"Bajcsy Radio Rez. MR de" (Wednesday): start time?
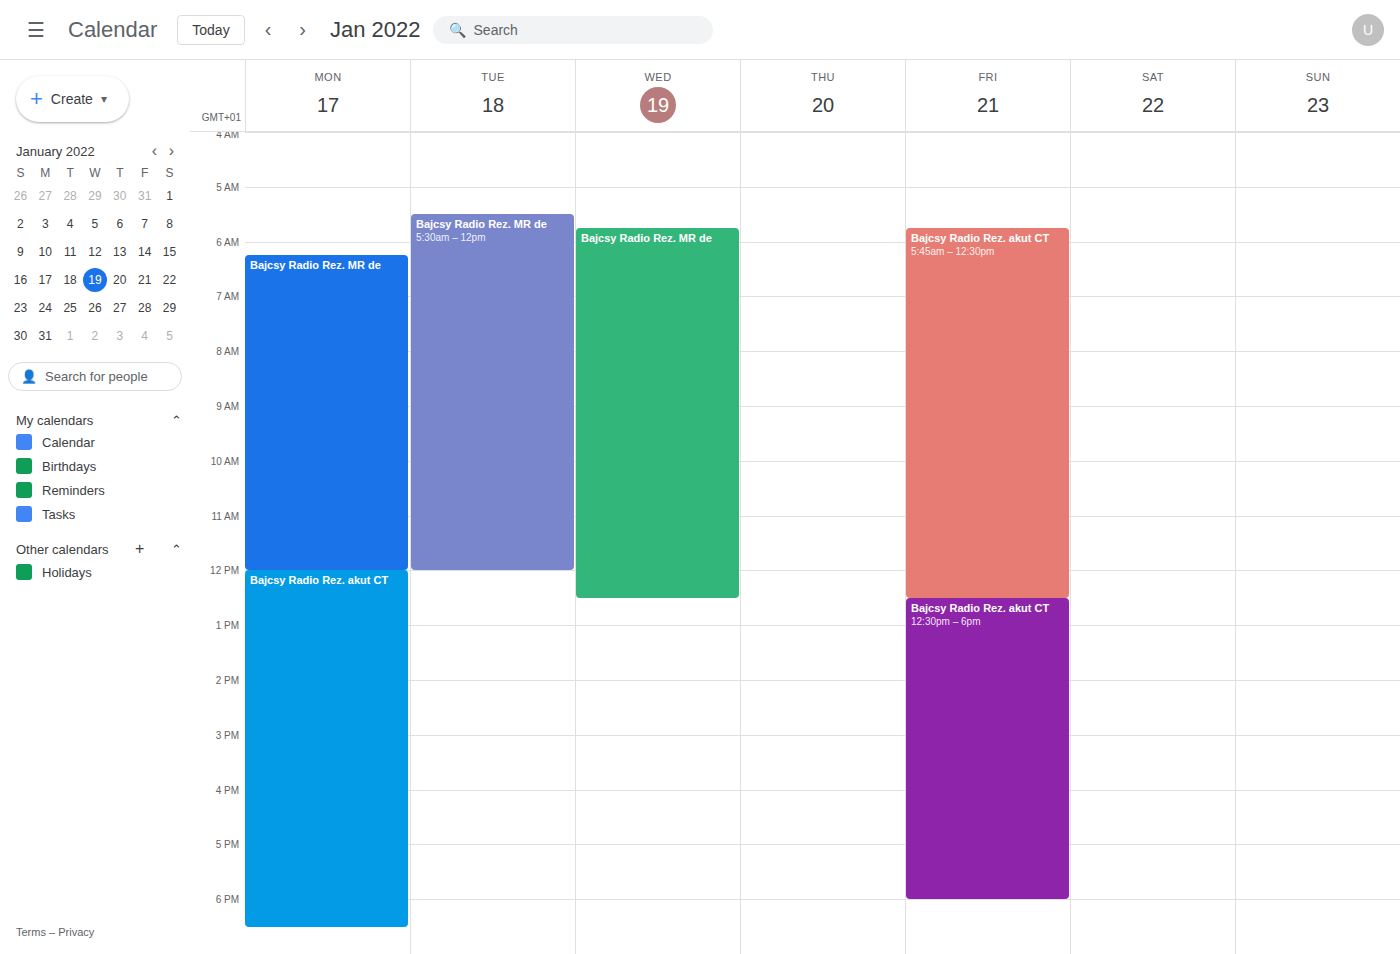
5:45 AM